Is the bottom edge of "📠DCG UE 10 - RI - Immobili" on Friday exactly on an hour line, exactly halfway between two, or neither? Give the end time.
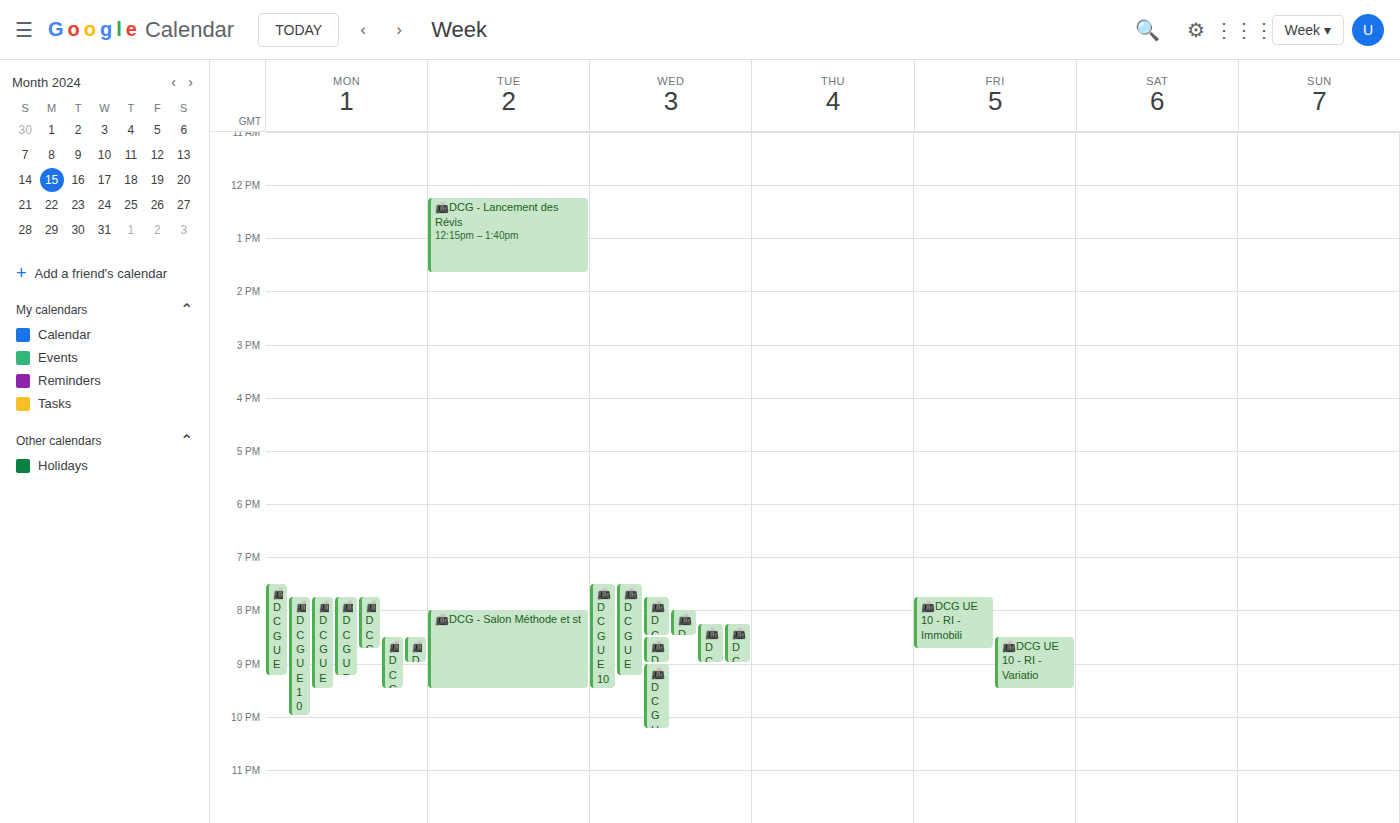
8:45 PM -- neither: three quarters of the way from the 8 PM line to the 9 PM line.